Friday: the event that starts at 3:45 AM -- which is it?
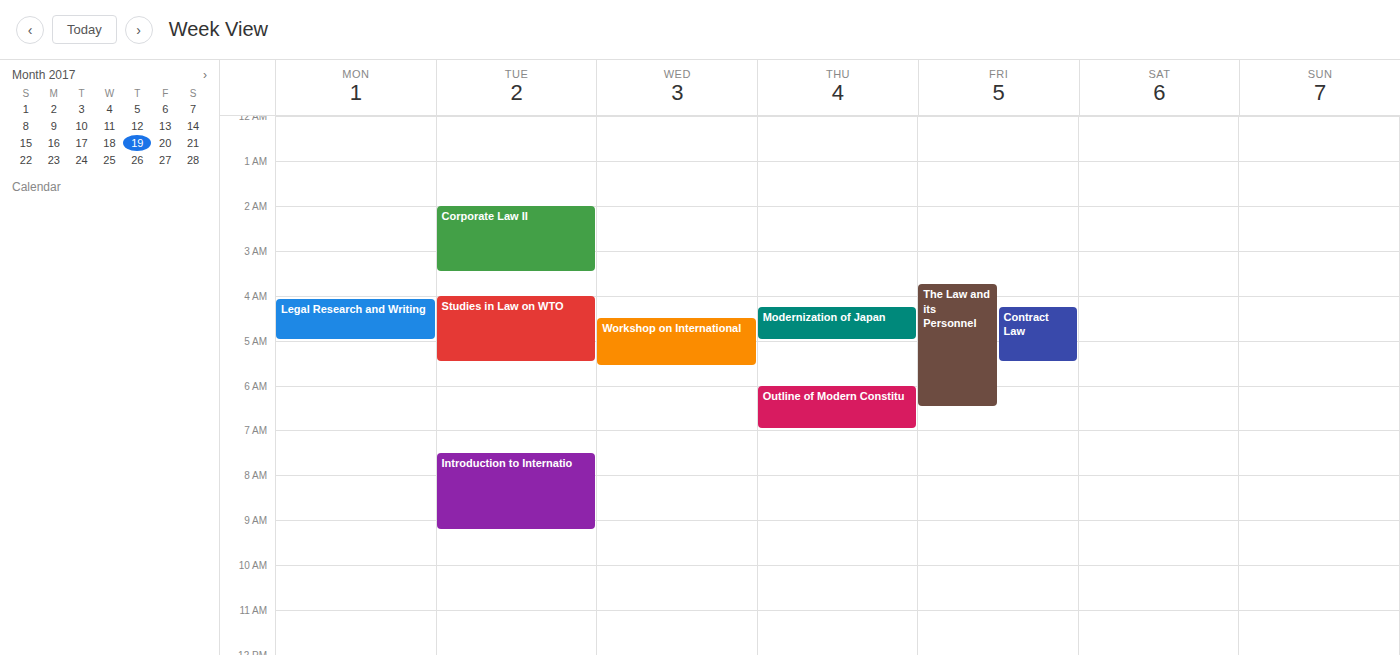
"The Law and its Personnel"